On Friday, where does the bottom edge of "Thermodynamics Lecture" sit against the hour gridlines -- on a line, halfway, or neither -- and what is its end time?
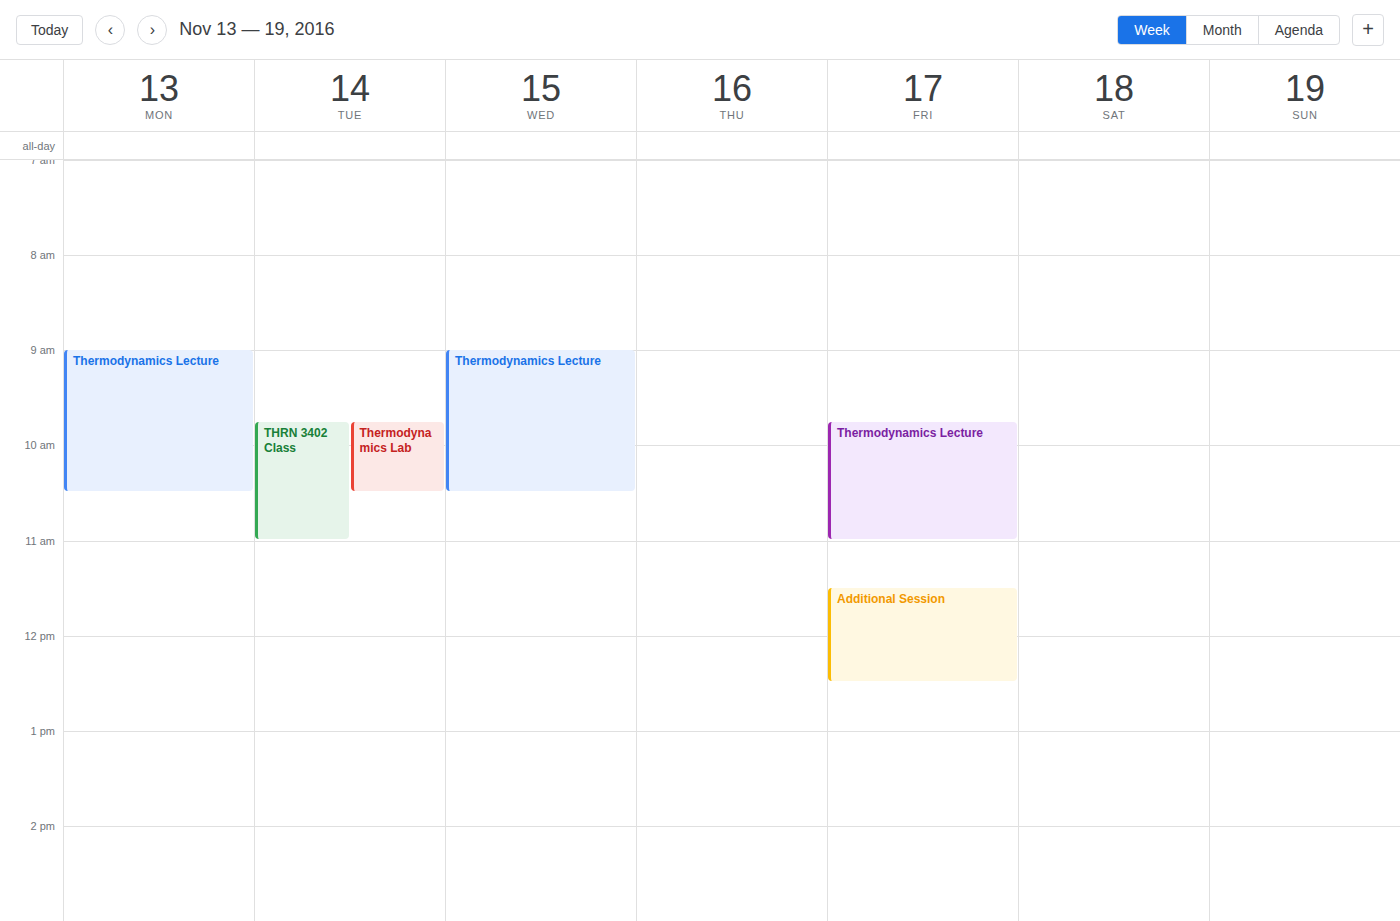
11:00 AM -- exactly on the 11 AM line.